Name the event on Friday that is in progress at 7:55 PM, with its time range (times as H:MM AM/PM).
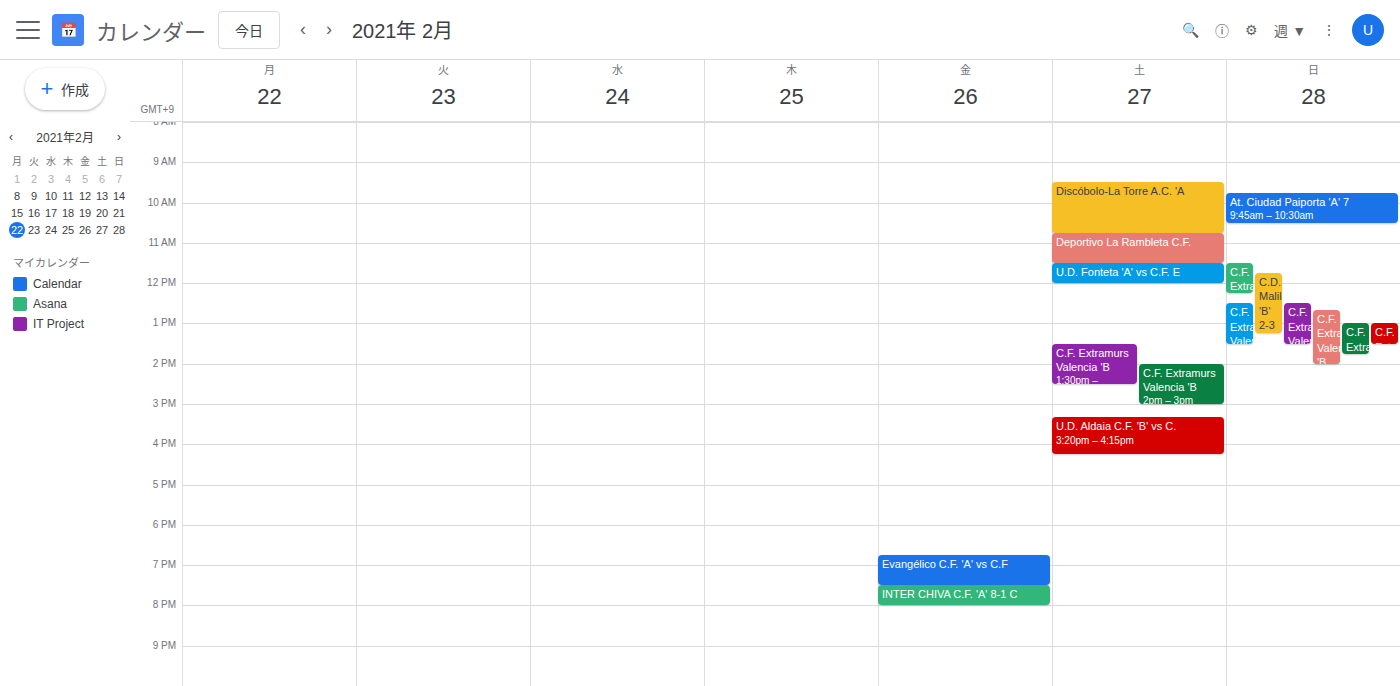
"INTER CHIVA C.F. 'A' 8-1 C", 7:30 PM to 8:00 PM